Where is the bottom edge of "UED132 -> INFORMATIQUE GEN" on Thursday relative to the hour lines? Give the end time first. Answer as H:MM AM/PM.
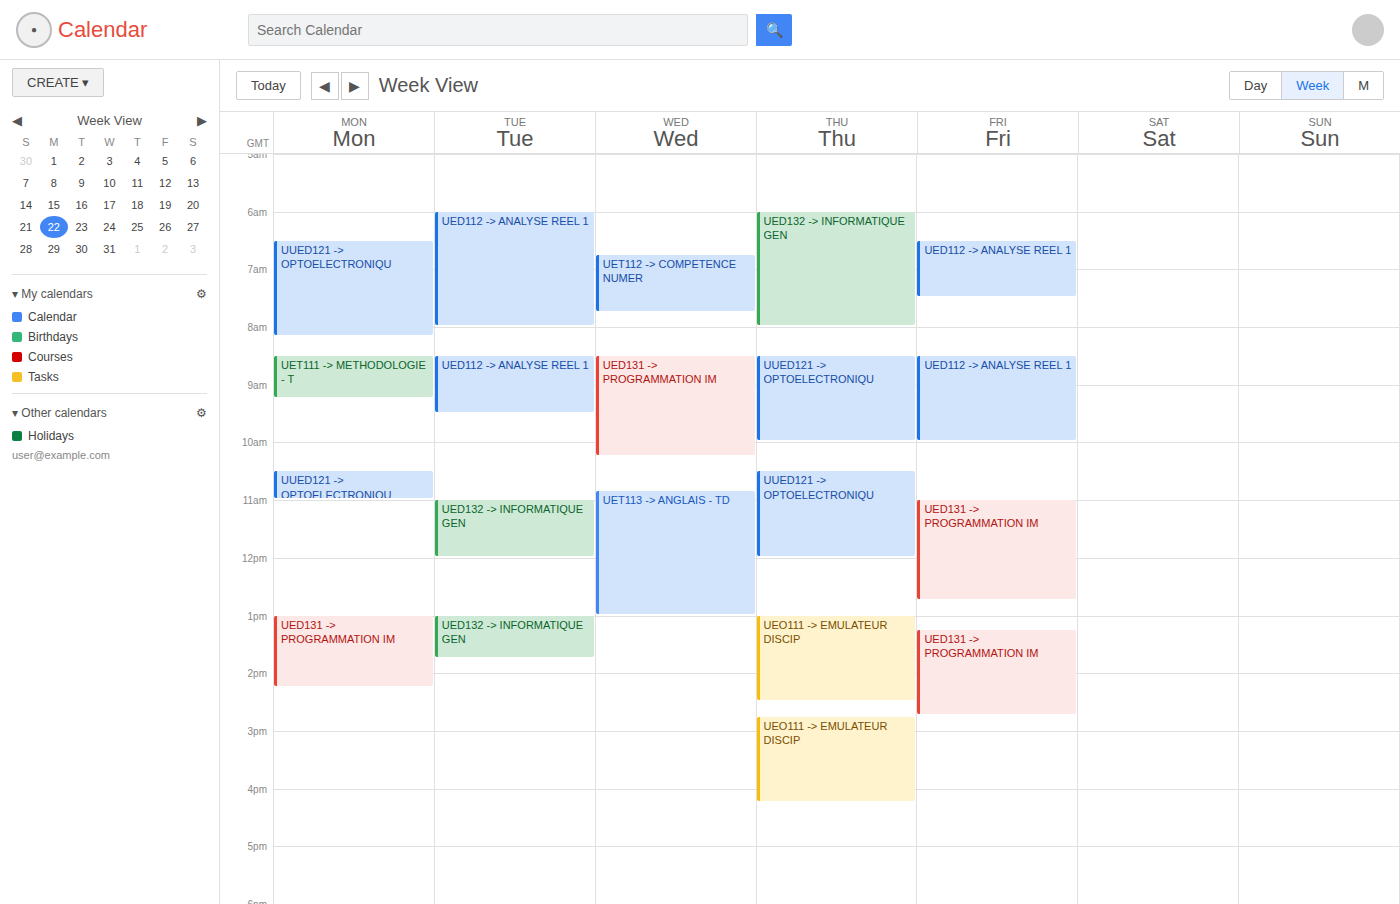
8:00 AM -- exactly on the 8 AM line.